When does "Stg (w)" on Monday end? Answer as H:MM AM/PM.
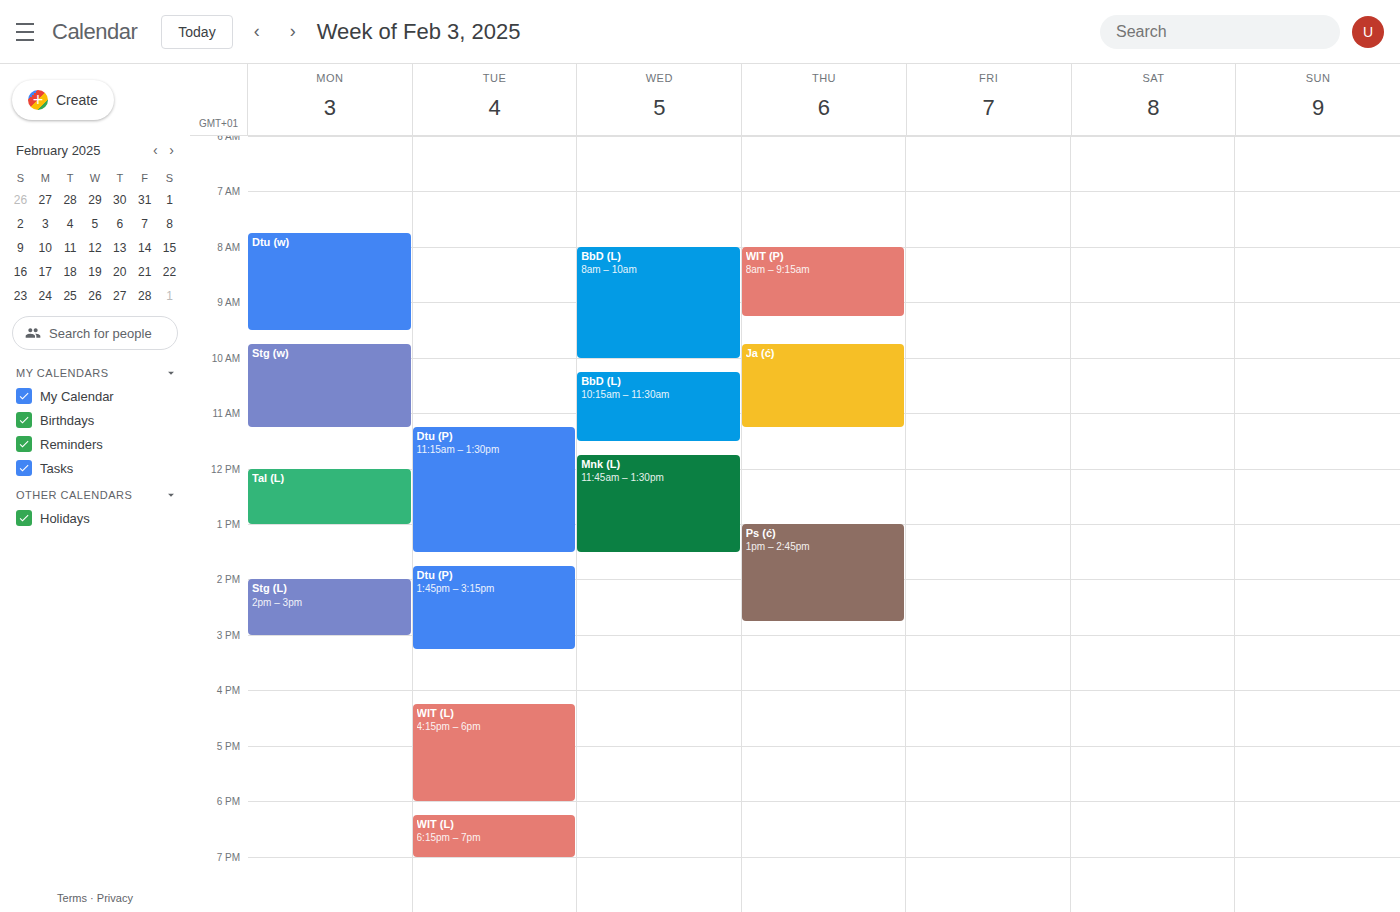
11:15 AM